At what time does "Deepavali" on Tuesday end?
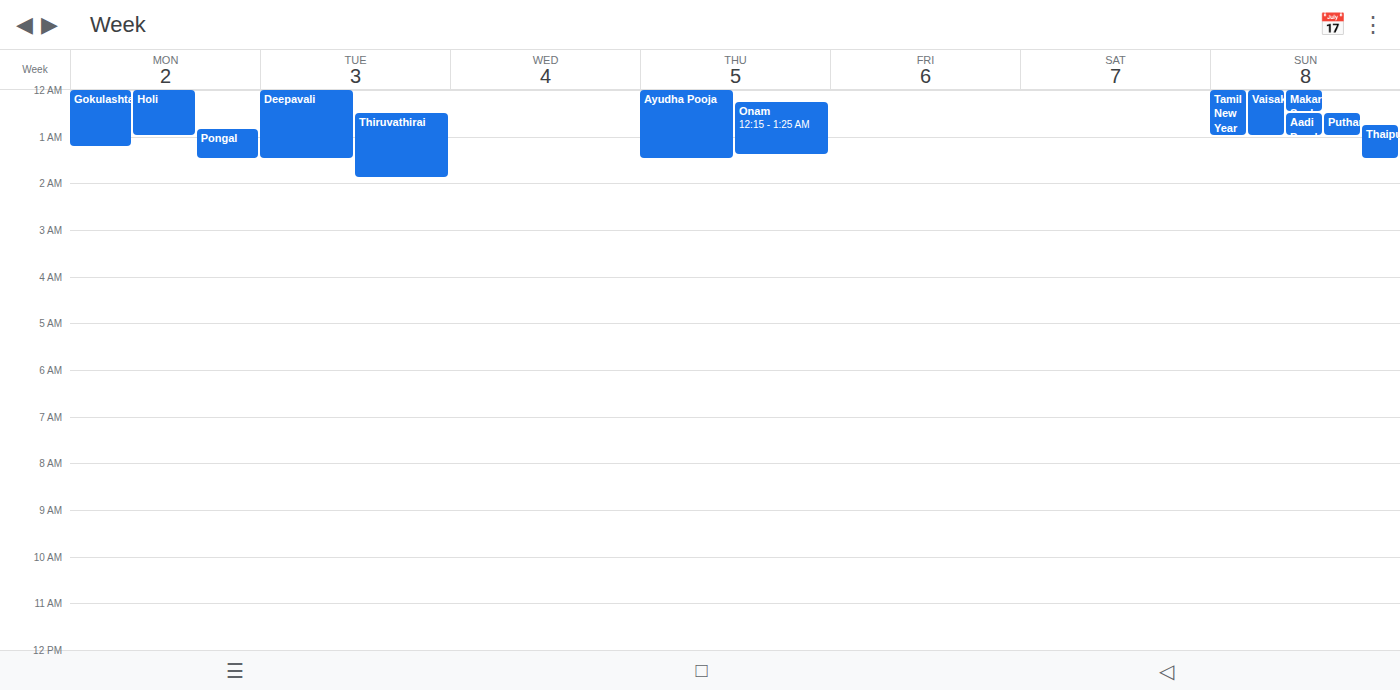
1:30 AM